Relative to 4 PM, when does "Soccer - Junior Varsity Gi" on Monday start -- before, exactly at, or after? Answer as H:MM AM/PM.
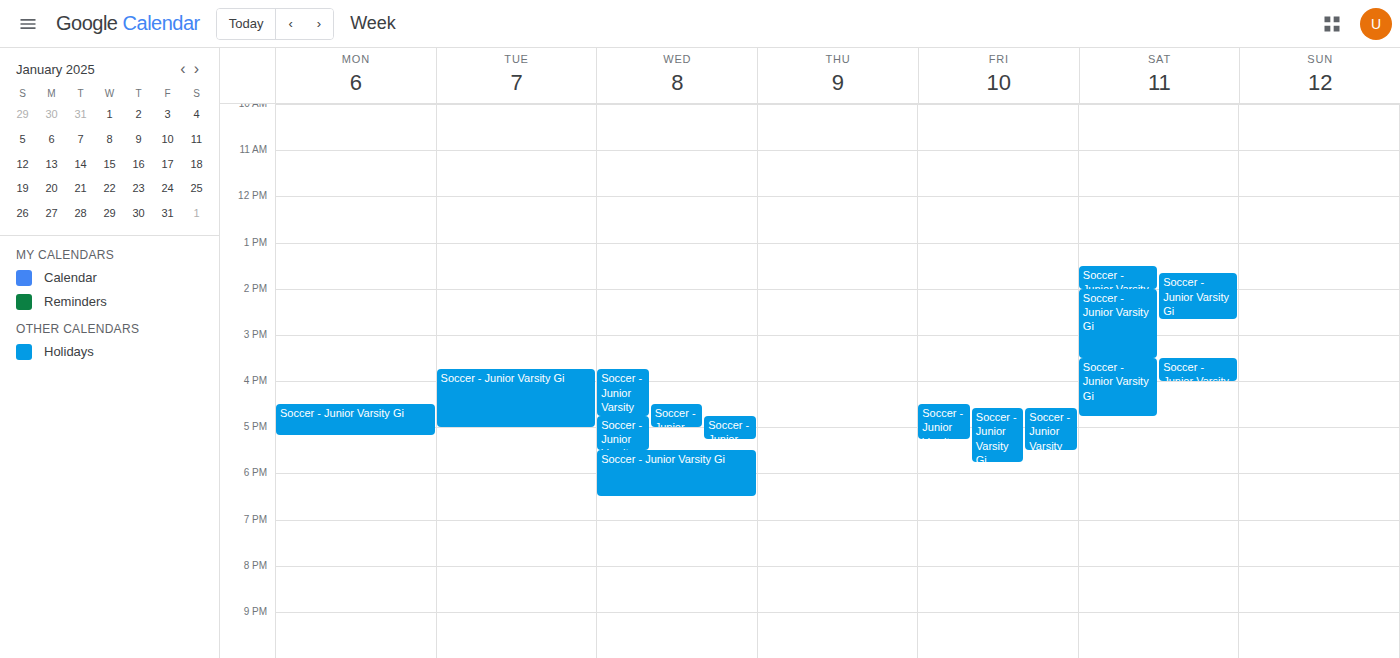
4:30 PM -- after 4 PM, 30 minutes below the 4 PM line.